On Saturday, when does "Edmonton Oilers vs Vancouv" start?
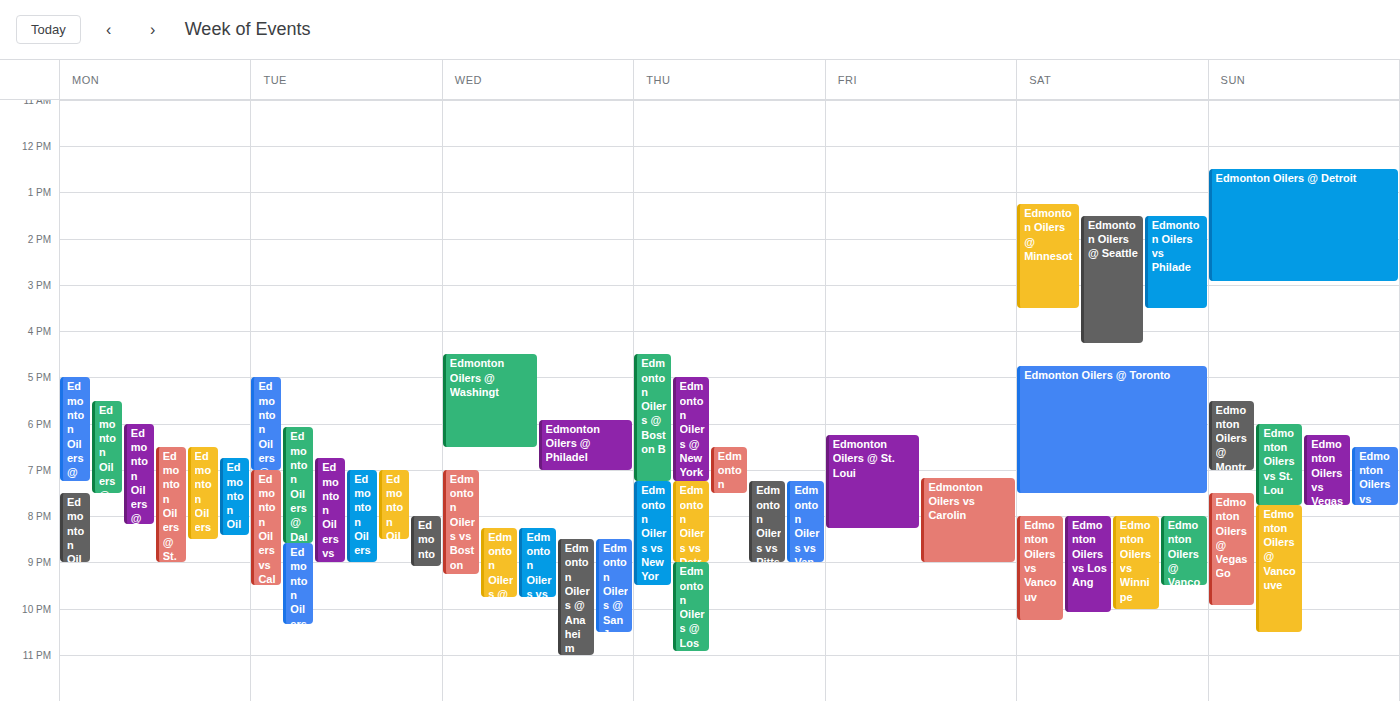
8:00 PM